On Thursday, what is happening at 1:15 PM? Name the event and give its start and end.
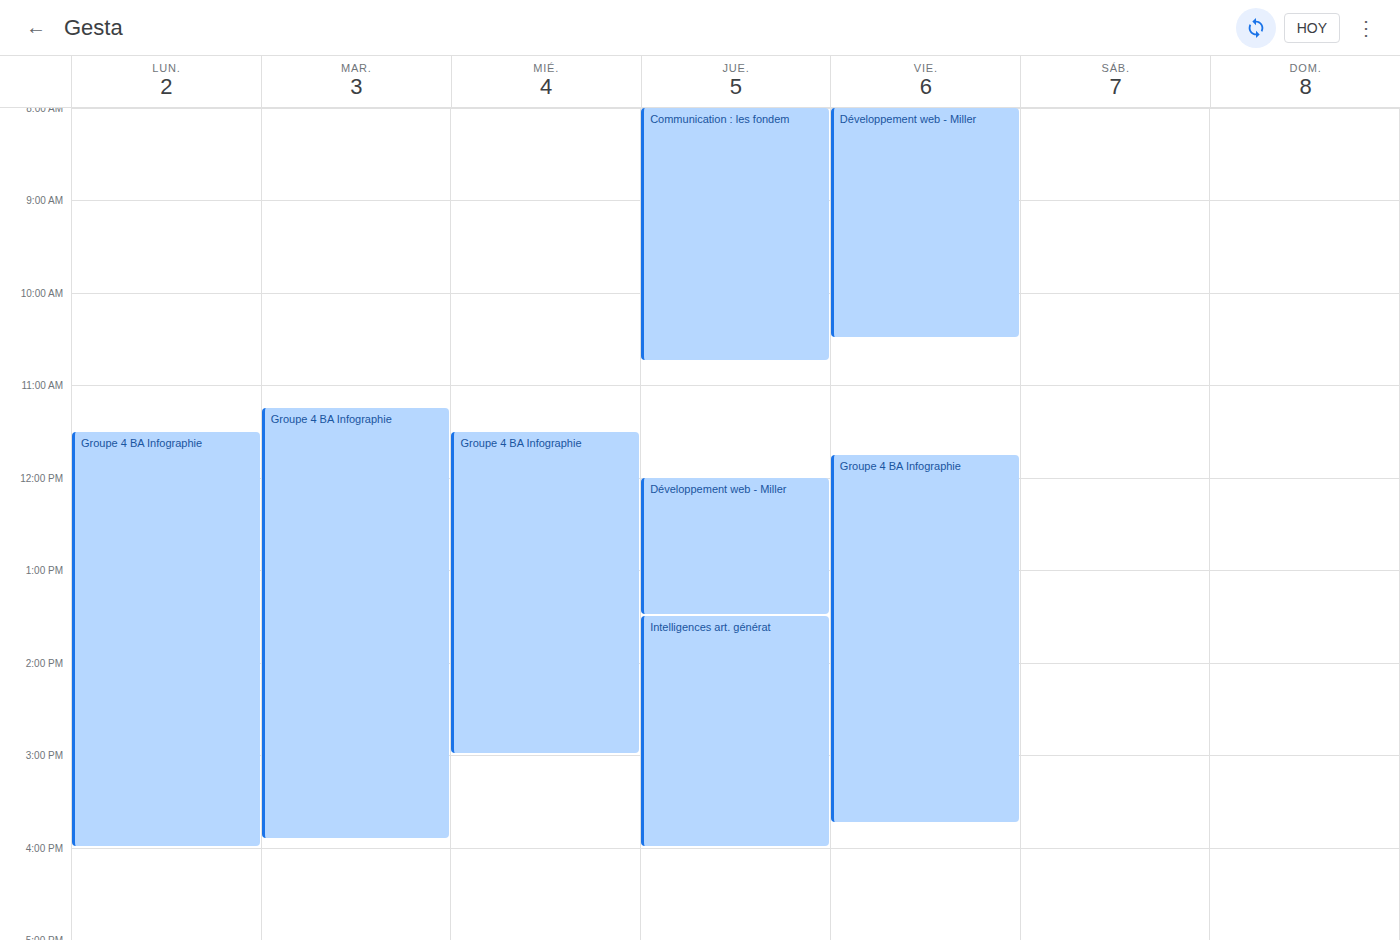
"Développement web - Miller", 12:00 PM to 1:30 PM